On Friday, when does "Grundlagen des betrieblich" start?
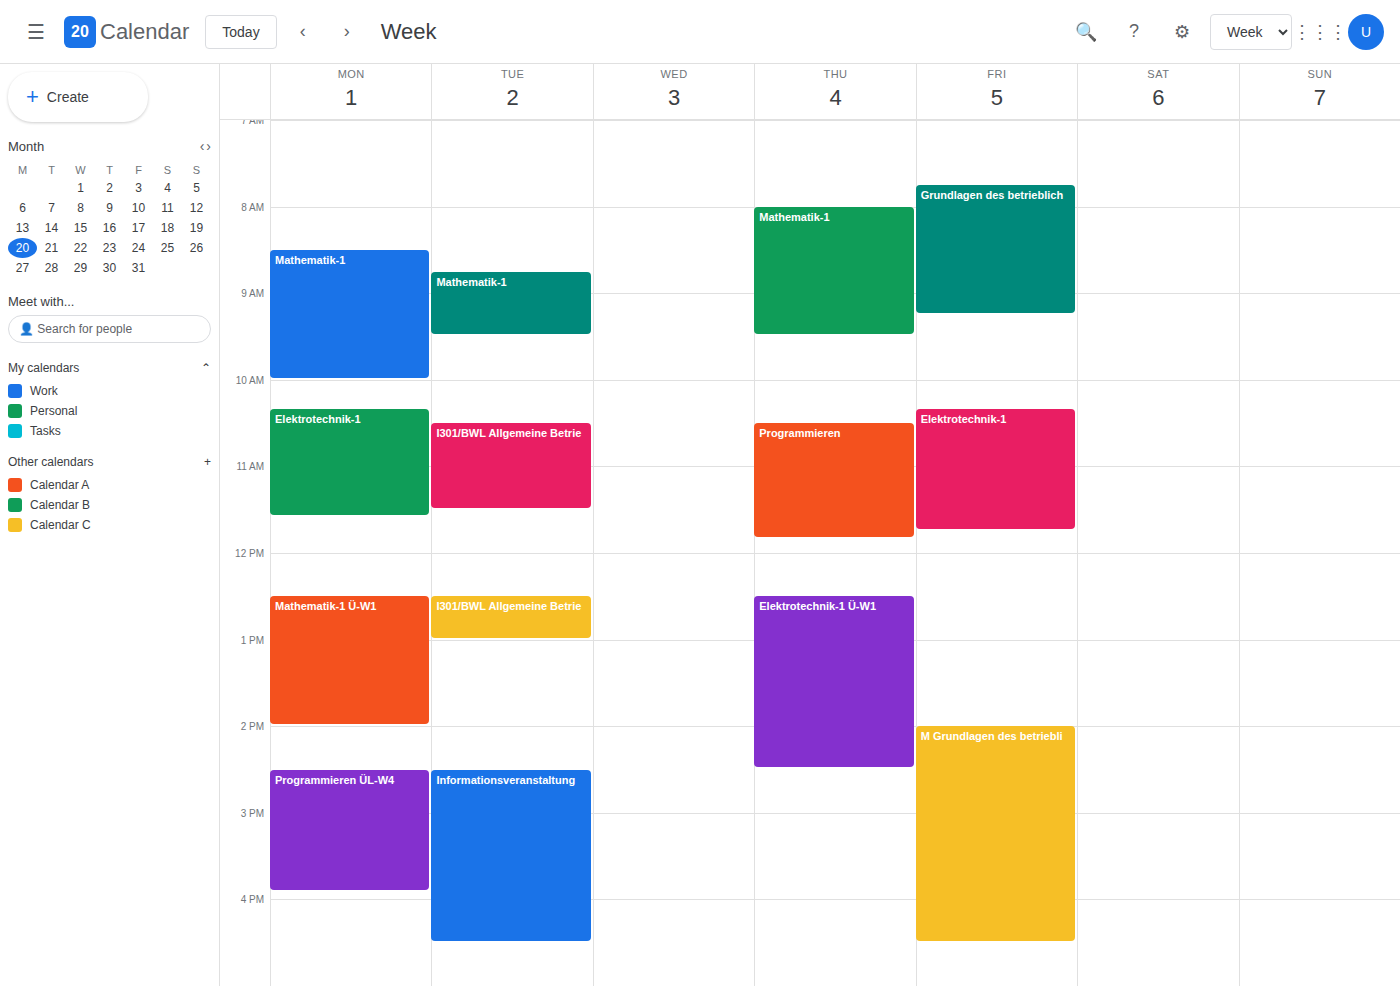
7:45 AM